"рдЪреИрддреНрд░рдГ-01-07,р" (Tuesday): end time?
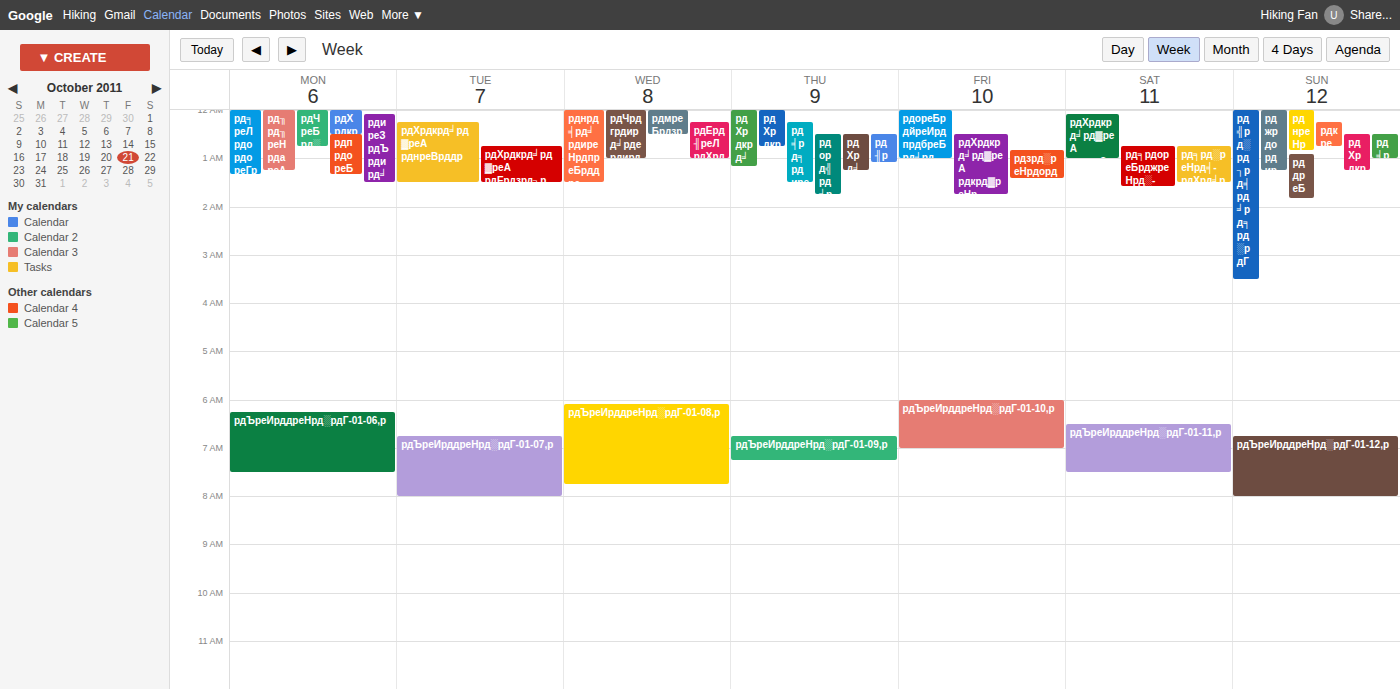
8:00 AM